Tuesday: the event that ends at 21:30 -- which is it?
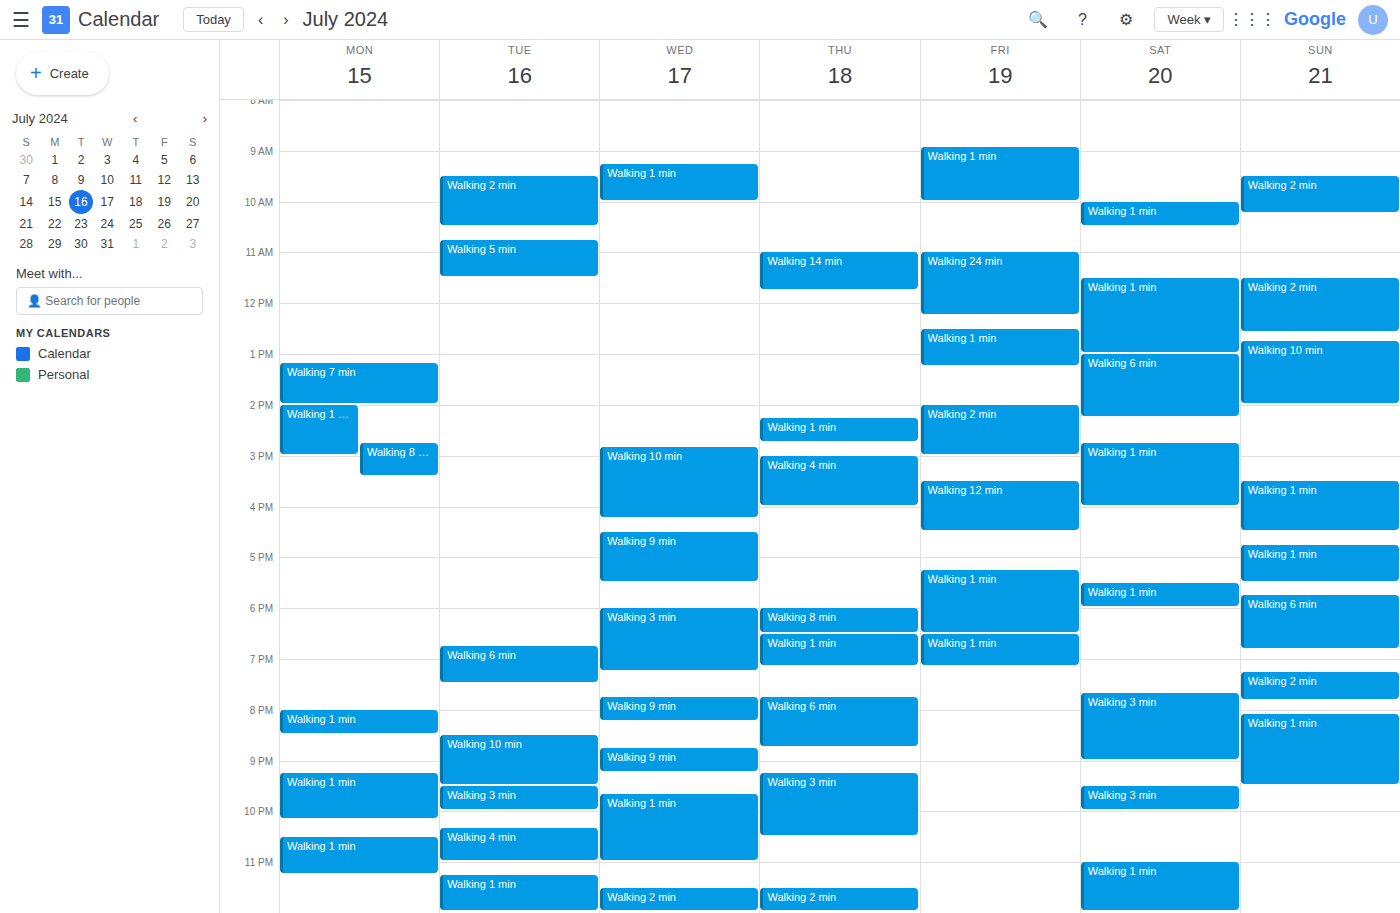
"Walking 10 min"